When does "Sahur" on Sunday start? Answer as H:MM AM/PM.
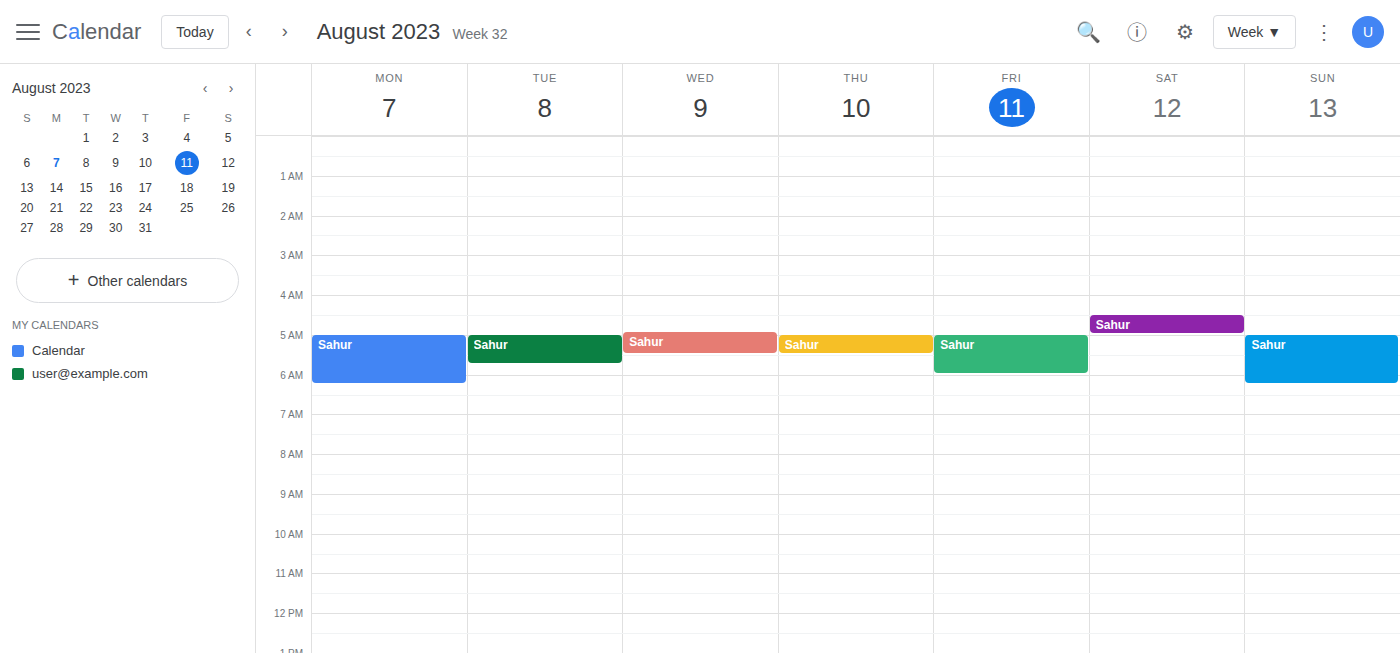
5:00 AM